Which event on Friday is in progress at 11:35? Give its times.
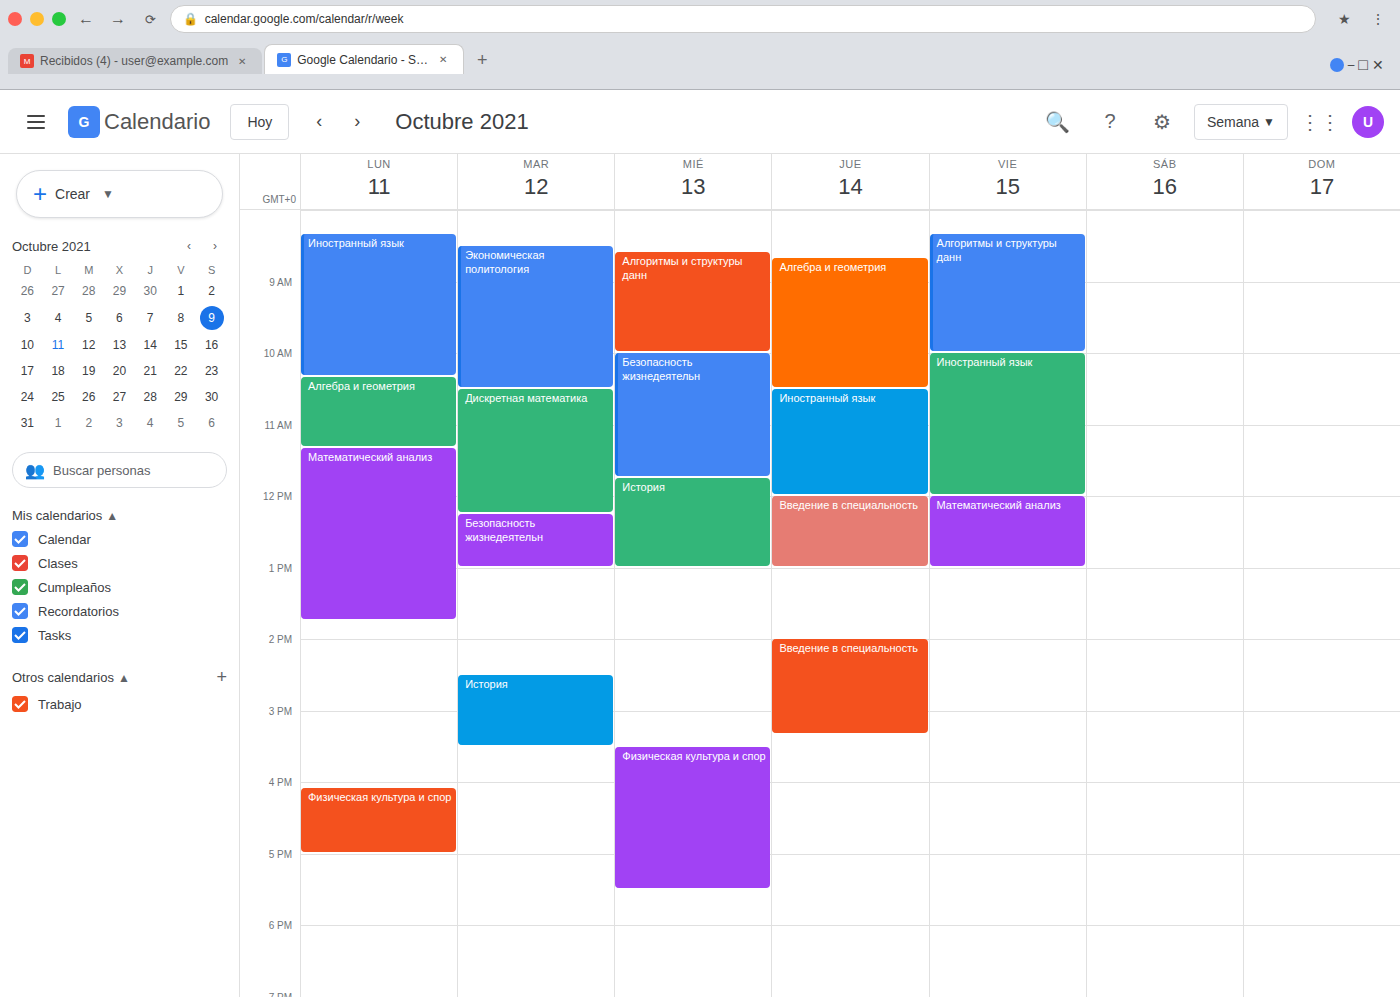
"Иностранный язык", 10:00 to 12:00